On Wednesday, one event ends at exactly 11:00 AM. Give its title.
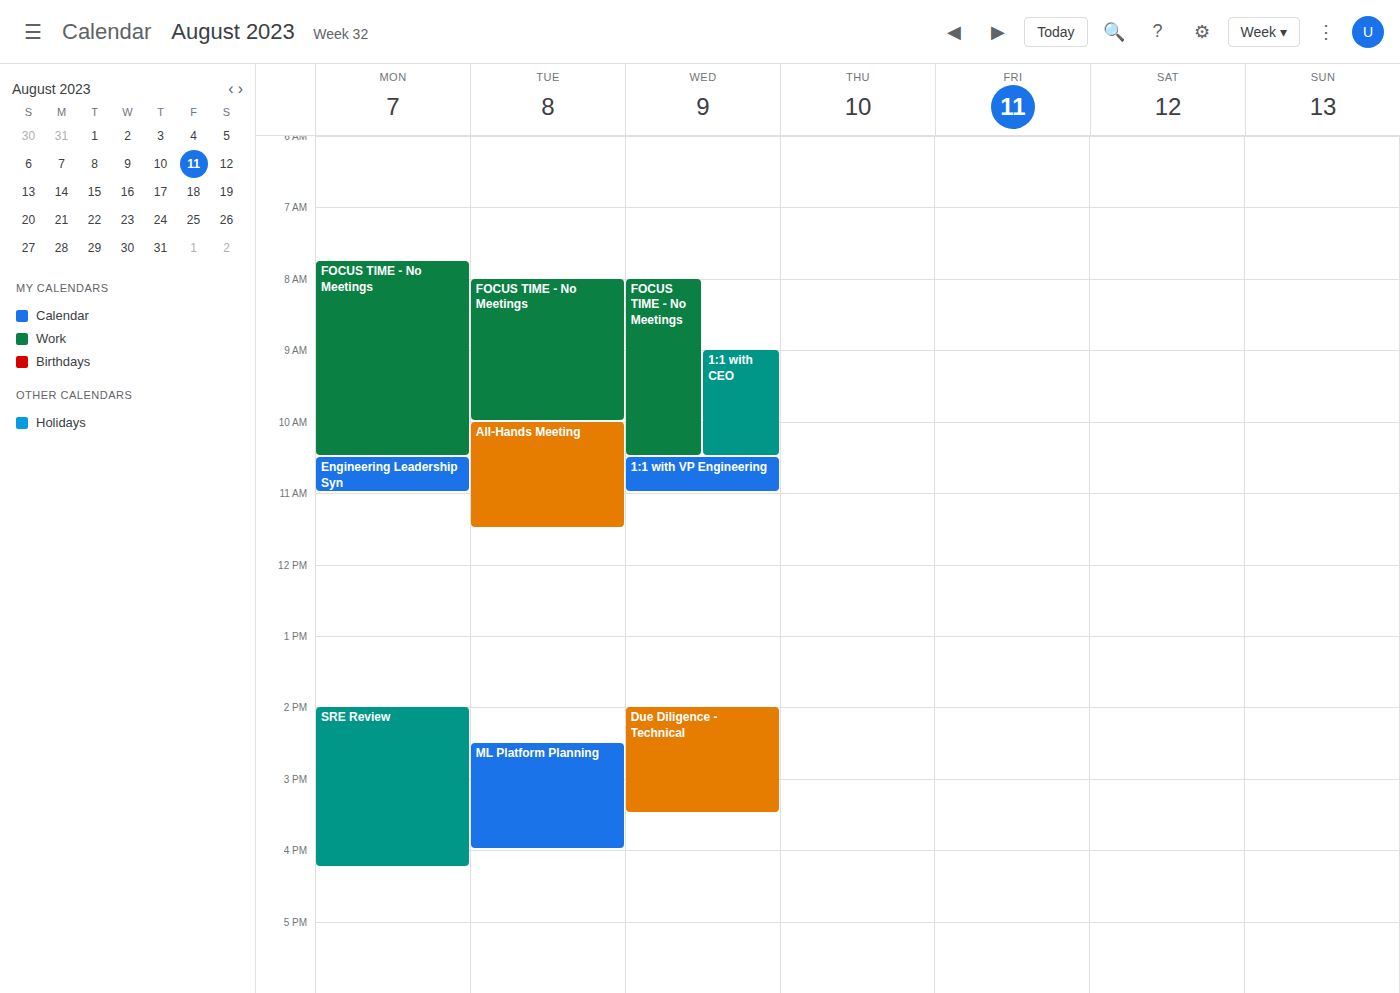
"1:1 with VP Engineering"